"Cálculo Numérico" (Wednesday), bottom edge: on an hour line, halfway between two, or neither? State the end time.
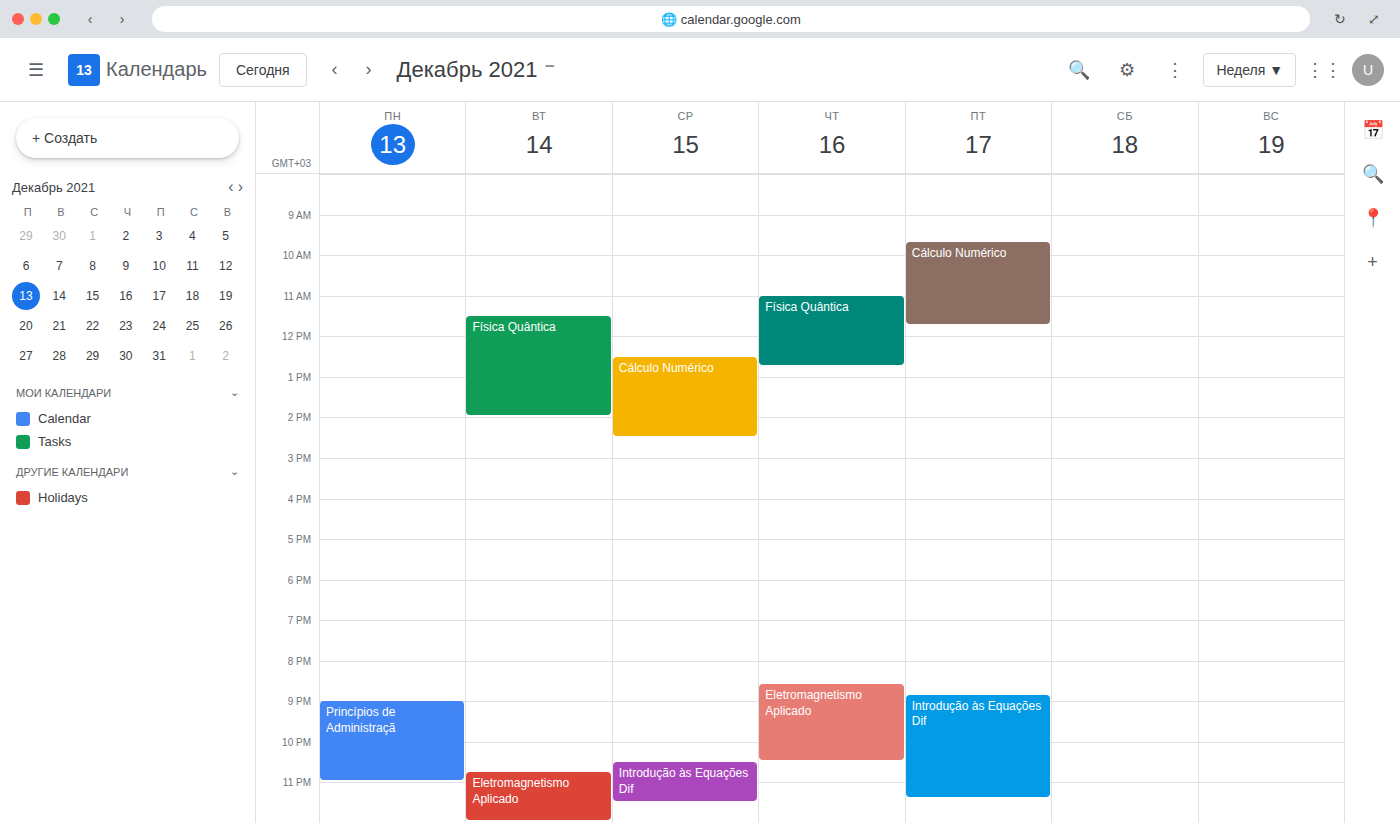
2:30 PM -- halfway between the 2 PM and 3 PM lines.